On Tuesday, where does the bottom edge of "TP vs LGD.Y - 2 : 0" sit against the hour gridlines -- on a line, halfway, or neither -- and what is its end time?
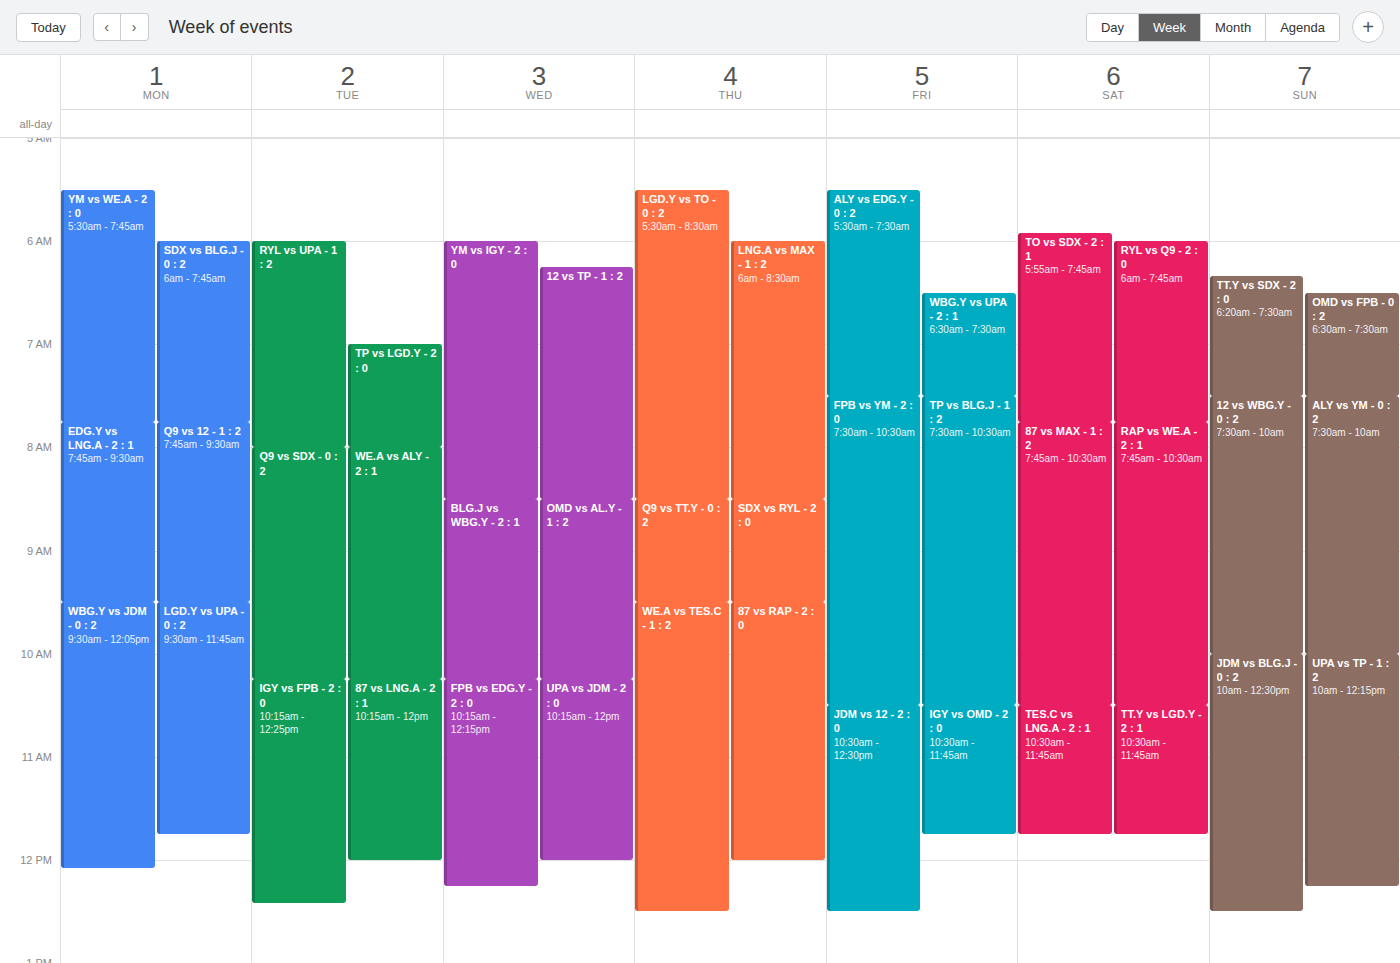
8:00 AM -- exactly on the 8 AM line.